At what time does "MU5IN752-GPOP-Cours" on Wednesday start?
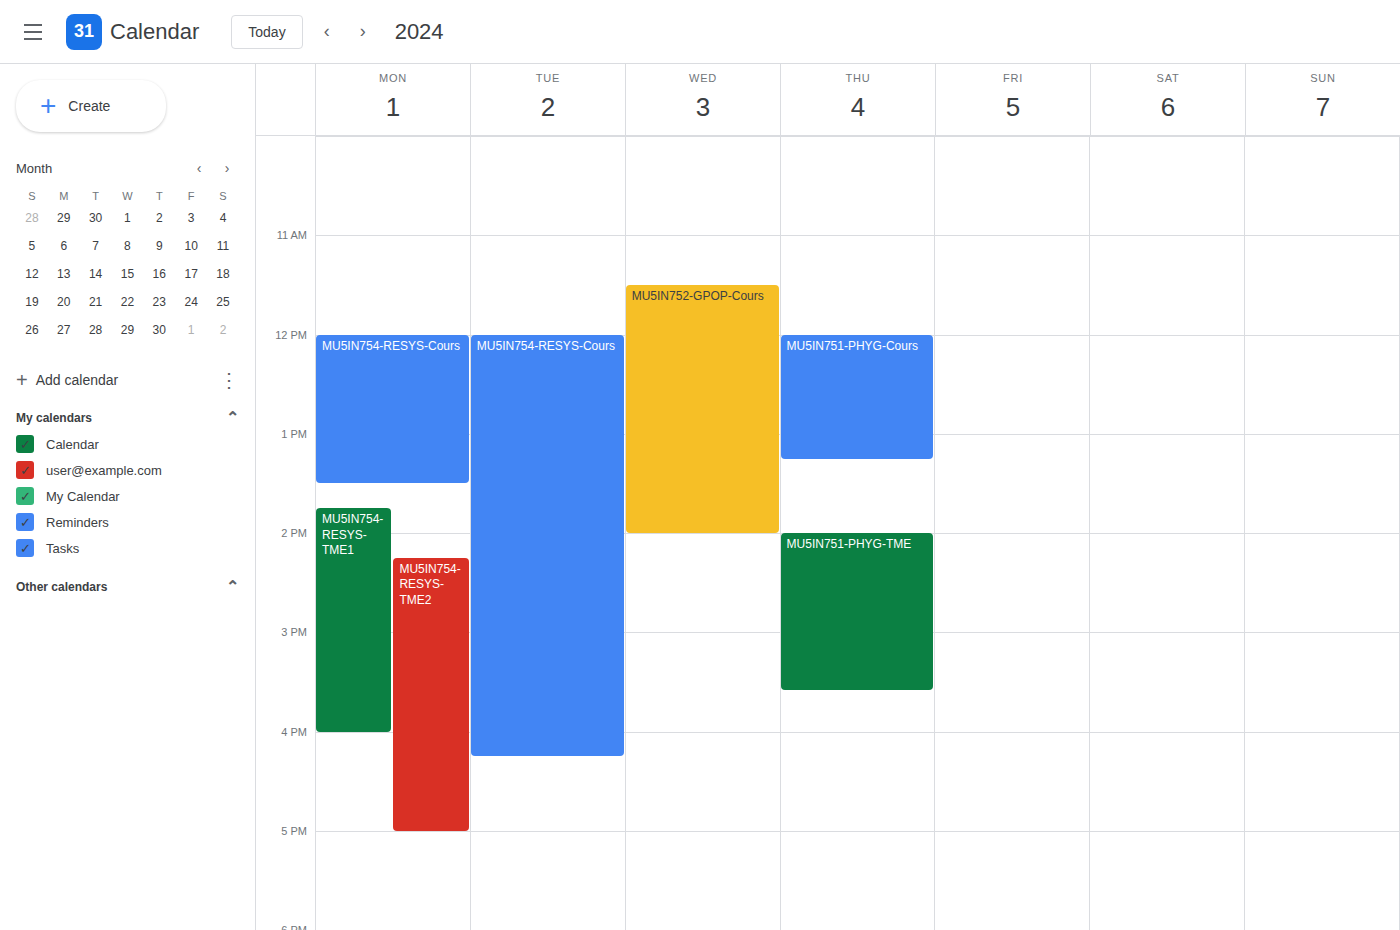
11:30 AM